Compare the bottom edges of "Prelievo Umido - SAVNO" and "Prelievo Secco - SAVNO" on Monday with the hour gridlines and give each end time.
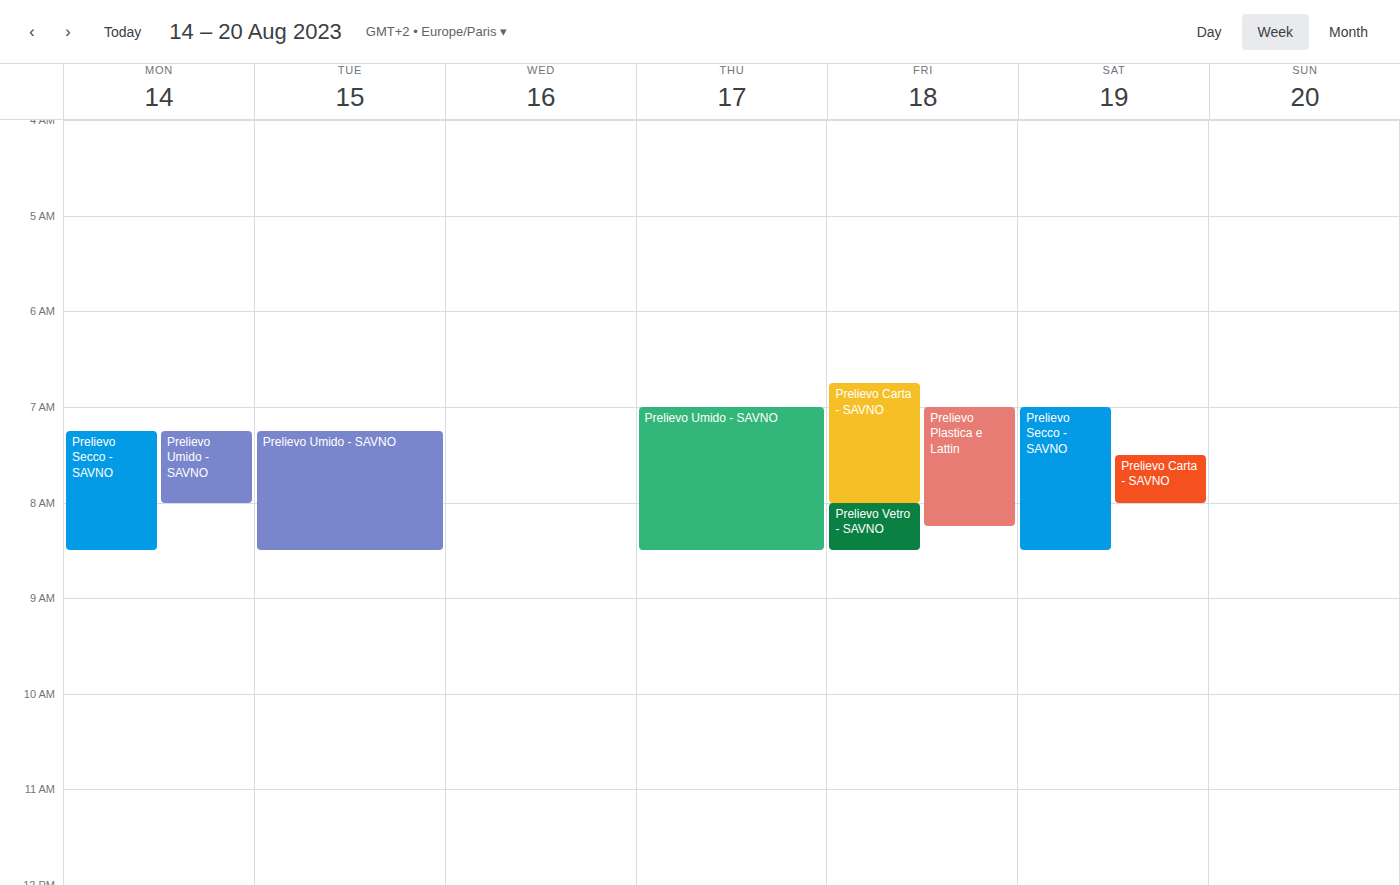
"Prelievo Umido - SAVNO": 8:00 AM, exactly on the 8 AM line. "Prelievo Secco - SAVNO": 8:30 AM, halfway between the 8 AM and 9 AM lines.